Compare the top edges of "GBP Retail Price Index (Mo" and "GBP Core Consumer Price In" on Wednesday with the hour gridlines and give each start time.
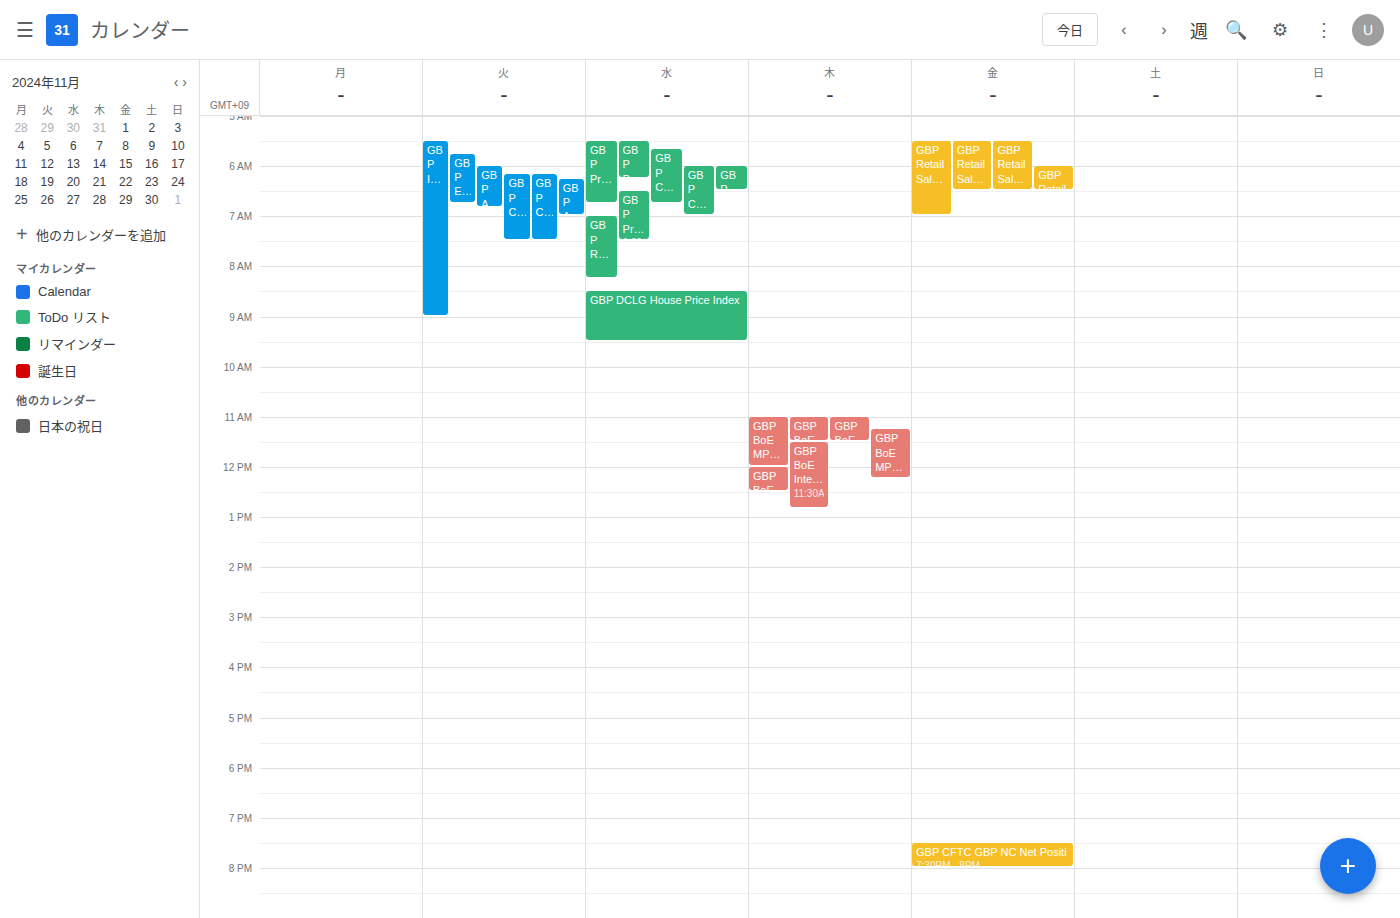
"GBP Retail Price Index (Mo": 7:00 AM, exactly on the 7 AM line. "GBP Core Consumer Price In": 6:00 AM, exactly on the 6 AM line.